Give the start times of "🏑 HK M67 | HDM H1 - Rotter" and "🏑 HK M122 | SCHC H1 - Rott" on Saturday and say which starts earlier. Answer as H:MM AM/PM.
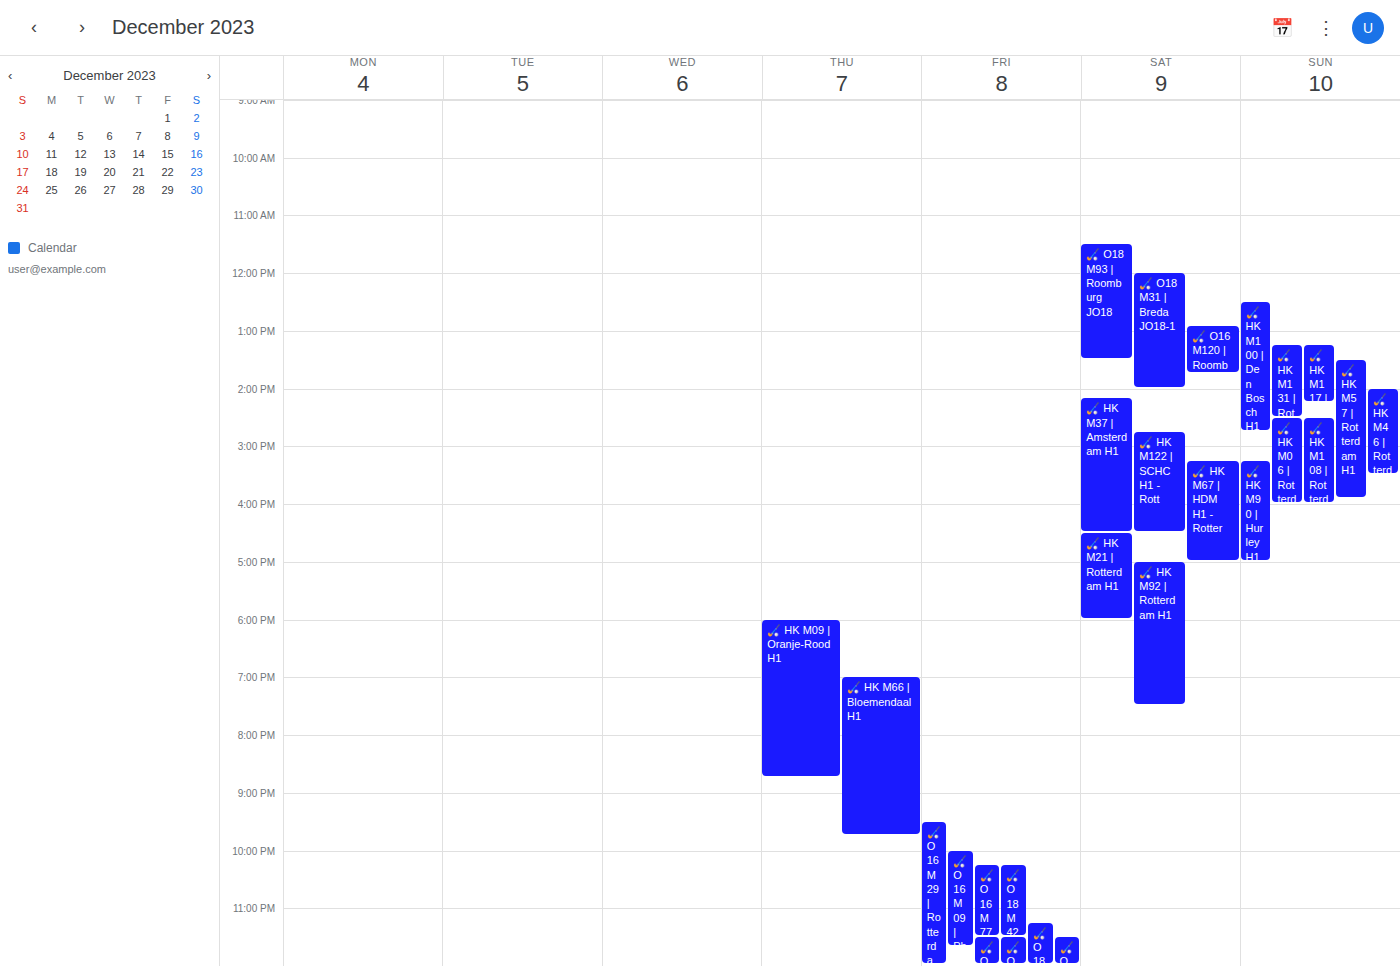
"🏑 HK M122 | SCHC H1 - Rott" 2:45 PM; "🏑 HK M67 | HDM H1 - Rotter" 3:15 PM.